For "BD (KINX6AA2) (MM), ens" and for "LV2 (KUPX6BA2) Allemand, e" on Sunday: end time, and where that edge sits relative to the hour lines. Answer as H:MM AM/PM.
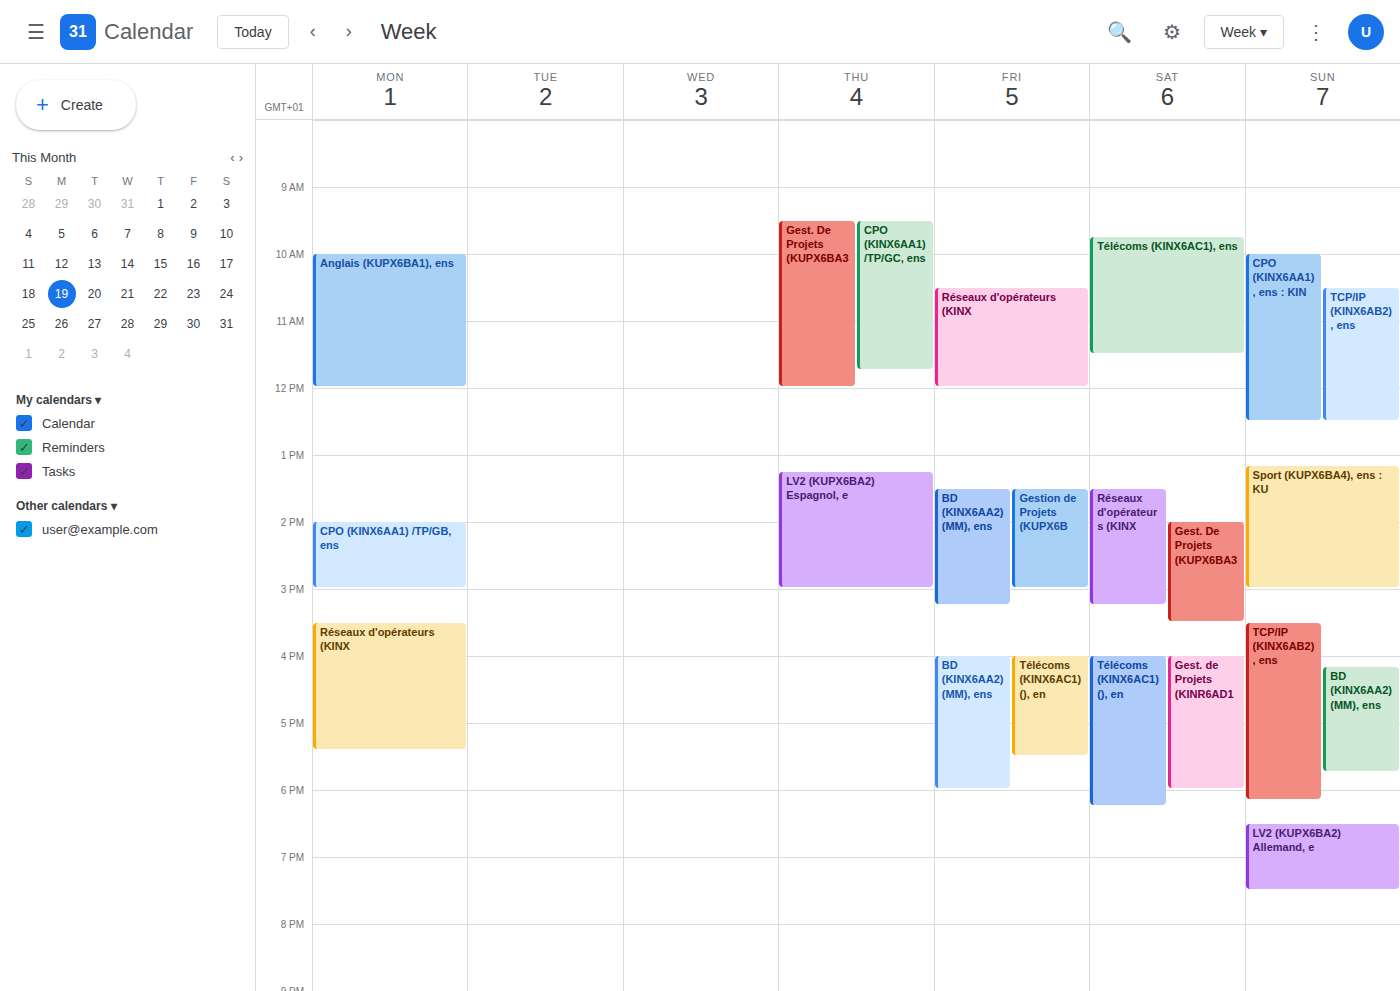
"BD (KINX6AA2) (MM), ens": 5:45 PM, neither: three quarters of the way from the 5 PM line to the 6 PM line. "LV2 (KUPX6BA2) Allemand, e": 7:30 PM, halfway between the 7 PM and 8 PM lines.